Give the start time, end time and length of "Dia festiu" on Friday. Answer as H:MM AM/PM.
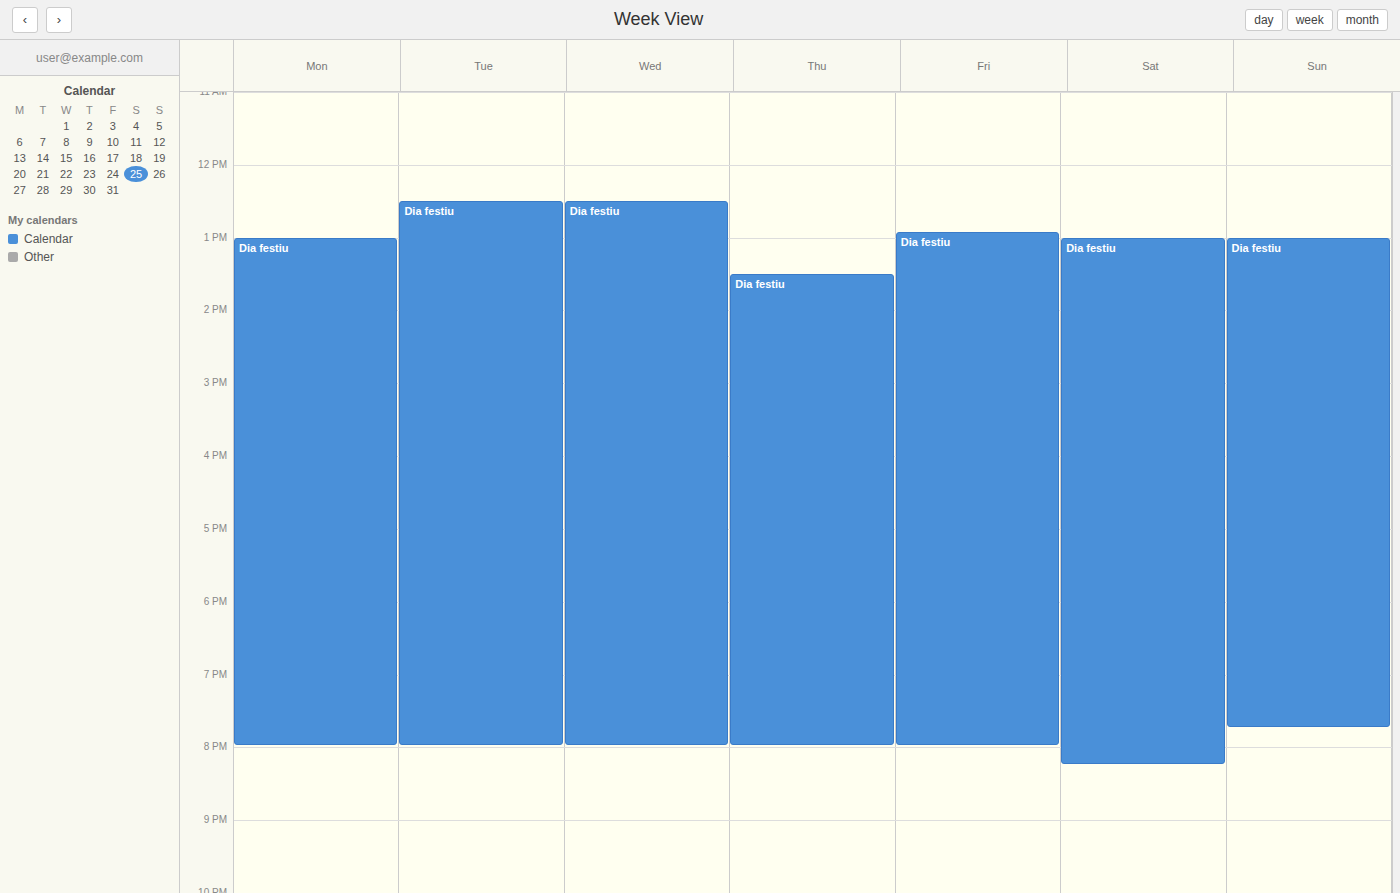
12:55 PM to 8:00 PM, 7 hours 5 minutes